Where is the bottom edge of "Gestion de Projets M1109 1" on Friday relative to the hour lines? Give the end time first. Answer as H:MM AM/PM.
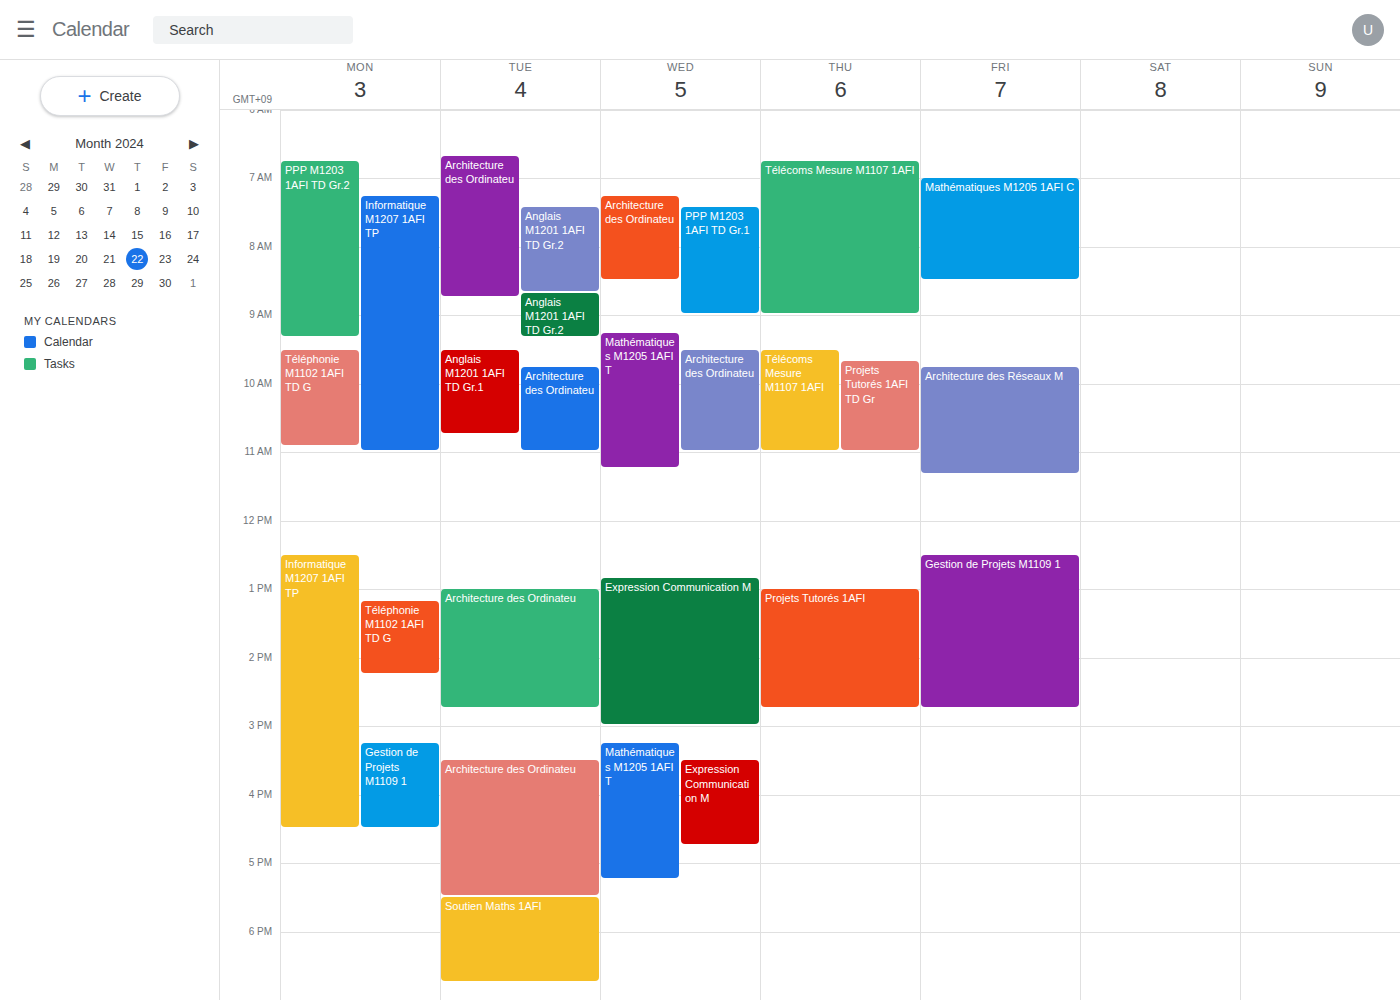
2:45 PM -- neither: three quarters of the way from the 2 PM line to the 3 PM line.